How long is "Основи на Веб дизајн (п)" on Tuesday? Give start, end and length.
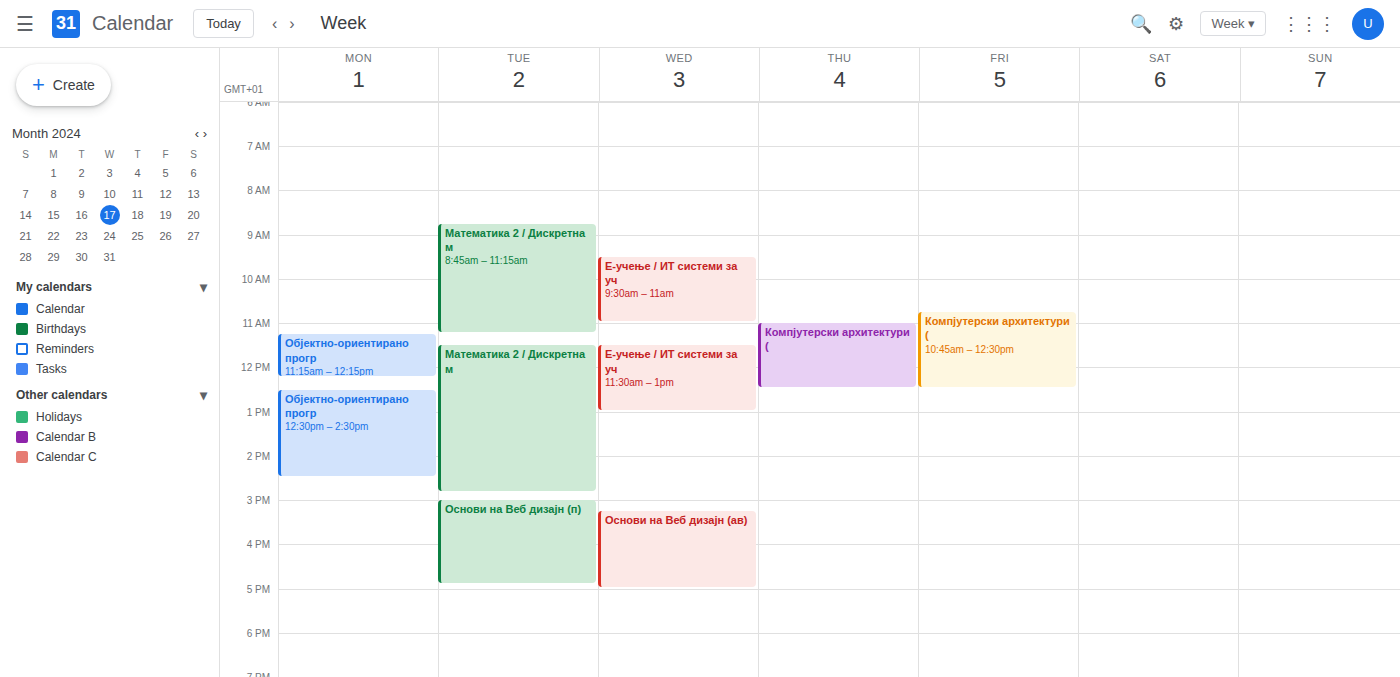
15:00 to 16:55, 1 hour 55 minutes